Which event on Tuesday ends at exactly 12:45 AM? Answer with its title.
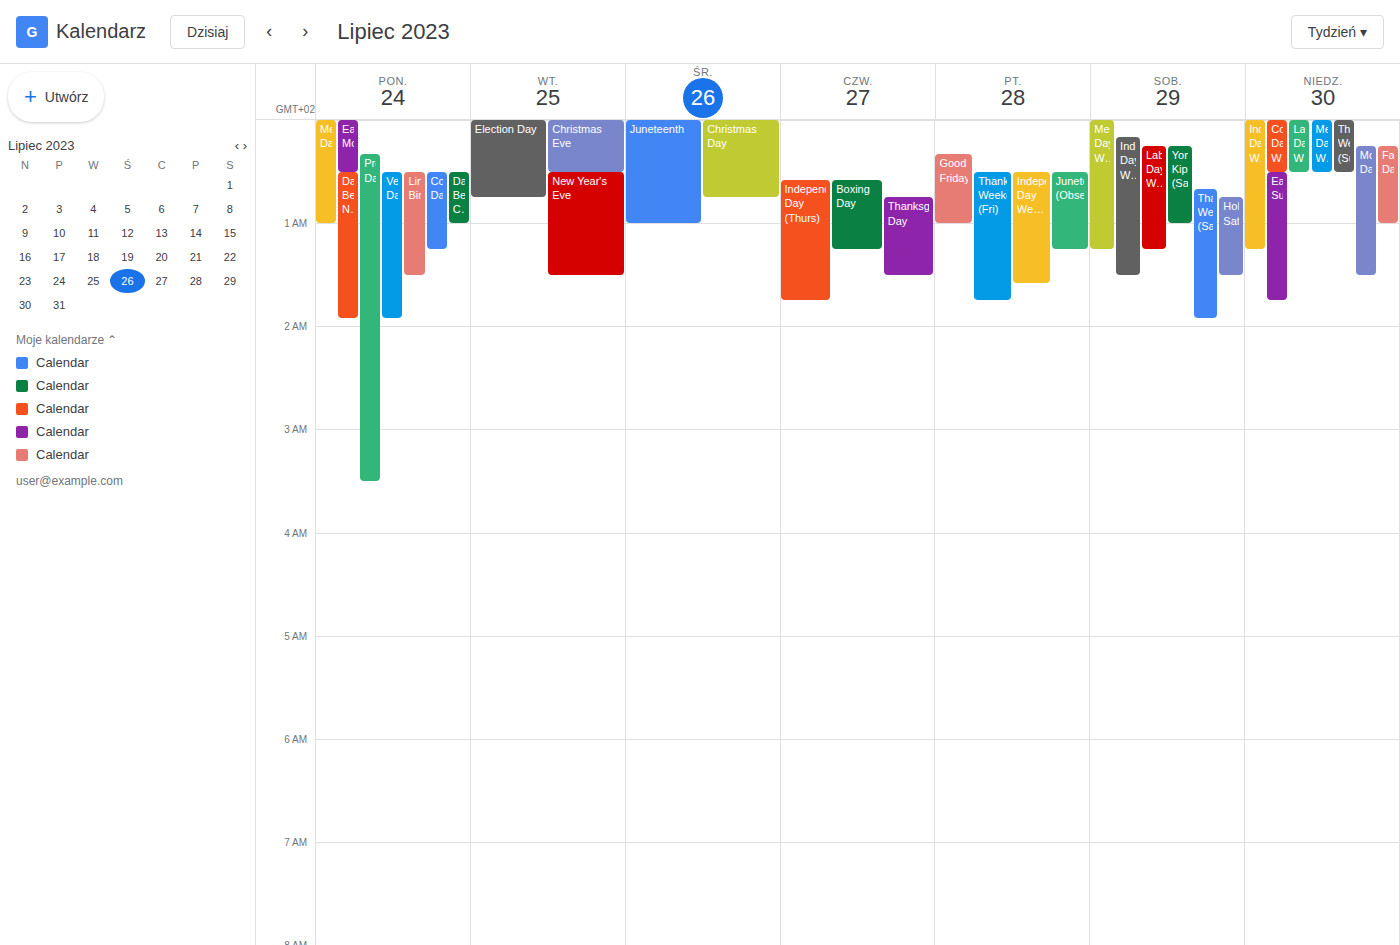
"Election Day"